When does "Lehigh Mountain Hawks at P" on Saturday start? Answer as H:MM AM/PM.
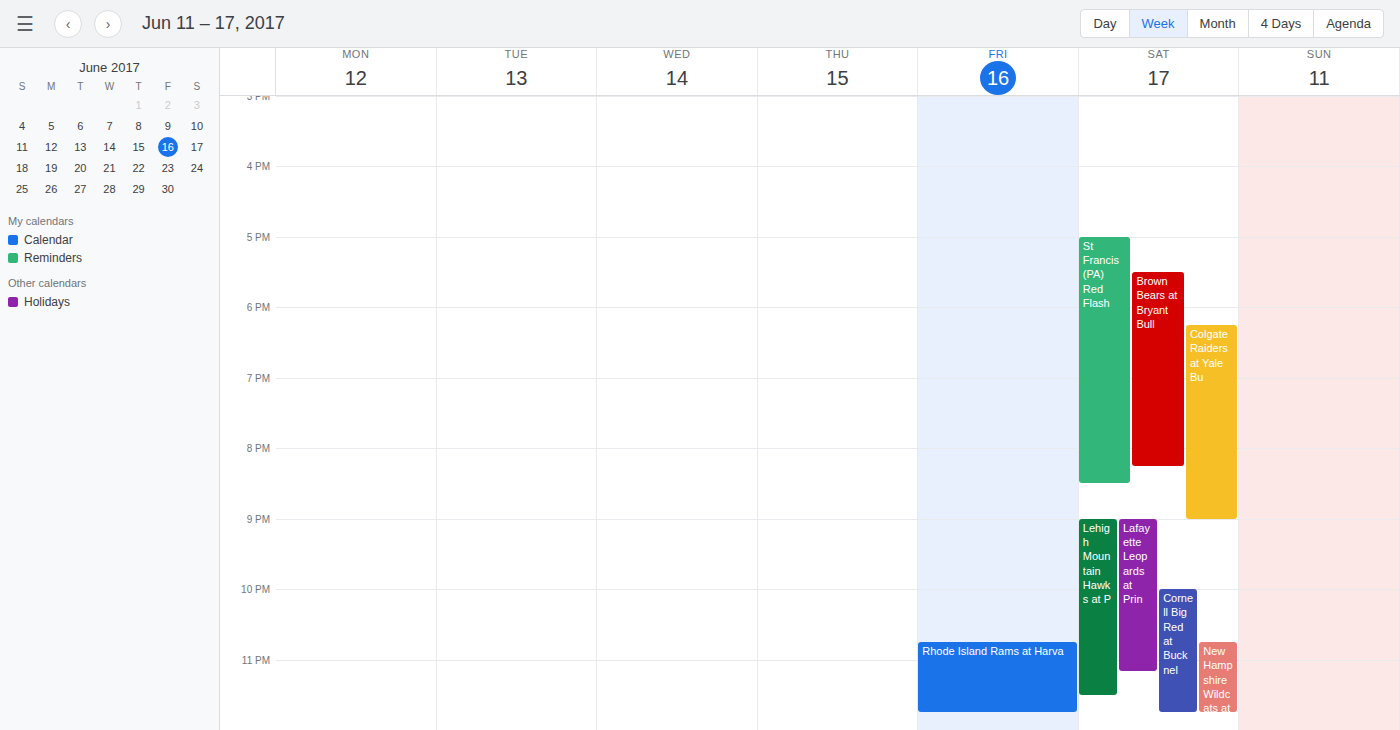
9:00 PM